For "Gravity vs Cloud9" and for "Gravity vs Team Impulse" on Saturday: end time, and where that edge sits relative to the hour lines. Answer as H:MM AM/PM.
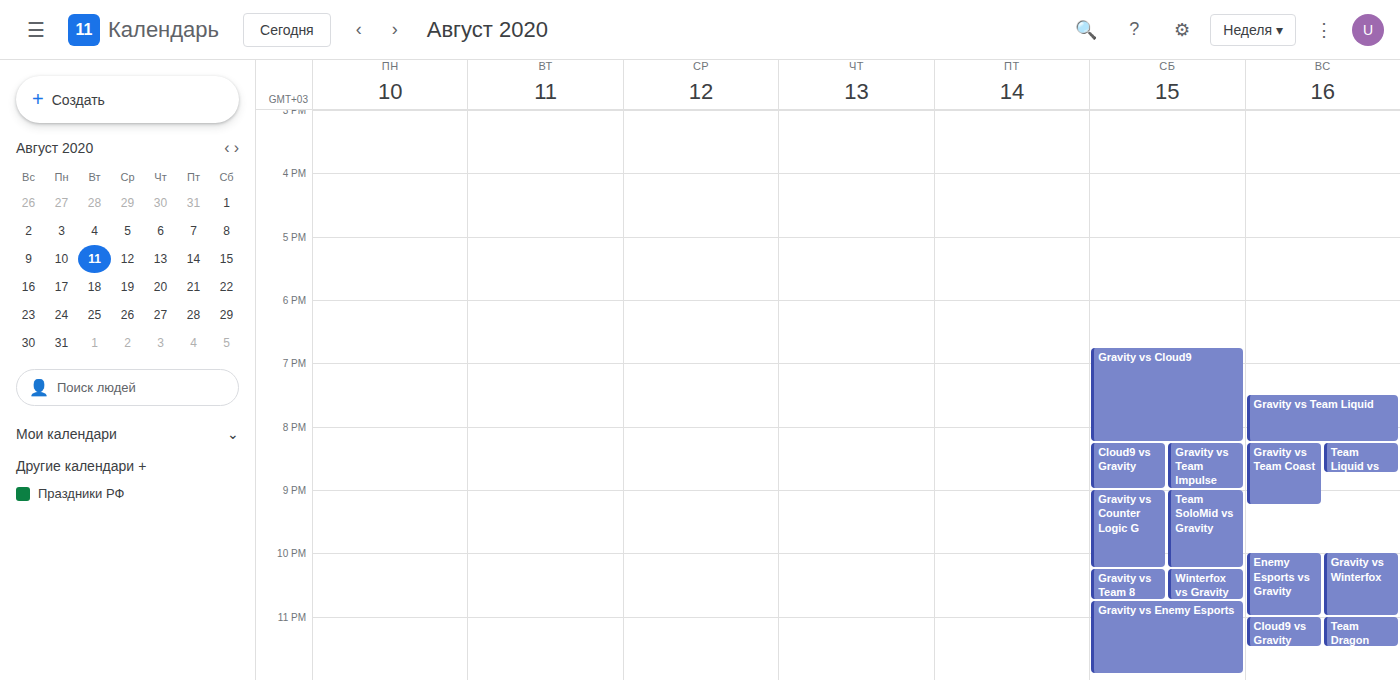
"Gravity vs Cloud9": 8:15 PM, neither: a quarter of the way from the 8 PM line to the 9 PM line. "Gravity vs Team Impulse": 9:00 PM, exactly on the 9 PM line.